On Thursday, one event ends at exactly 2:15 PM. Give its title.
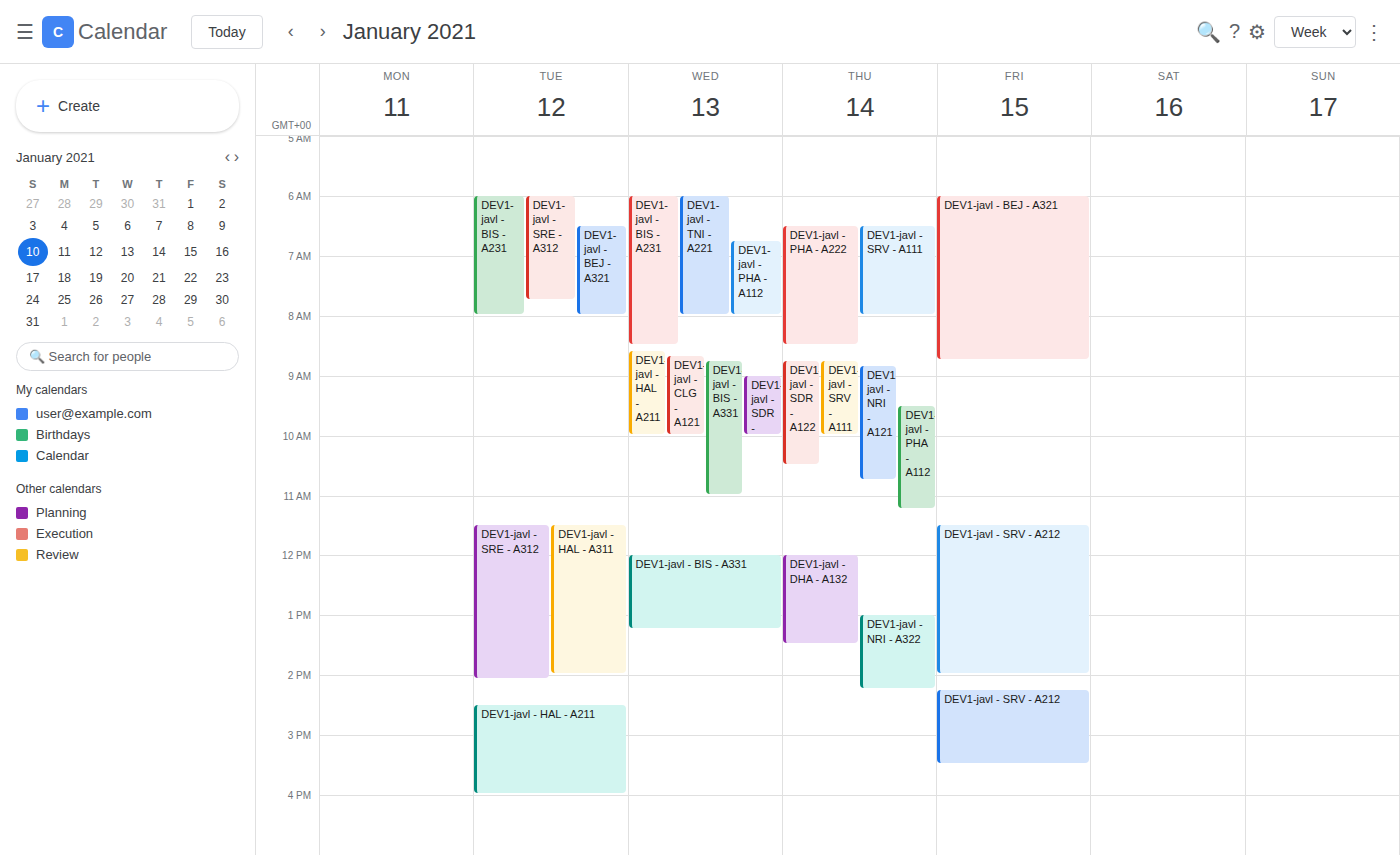
"DEV1-javl - NRI - A322"